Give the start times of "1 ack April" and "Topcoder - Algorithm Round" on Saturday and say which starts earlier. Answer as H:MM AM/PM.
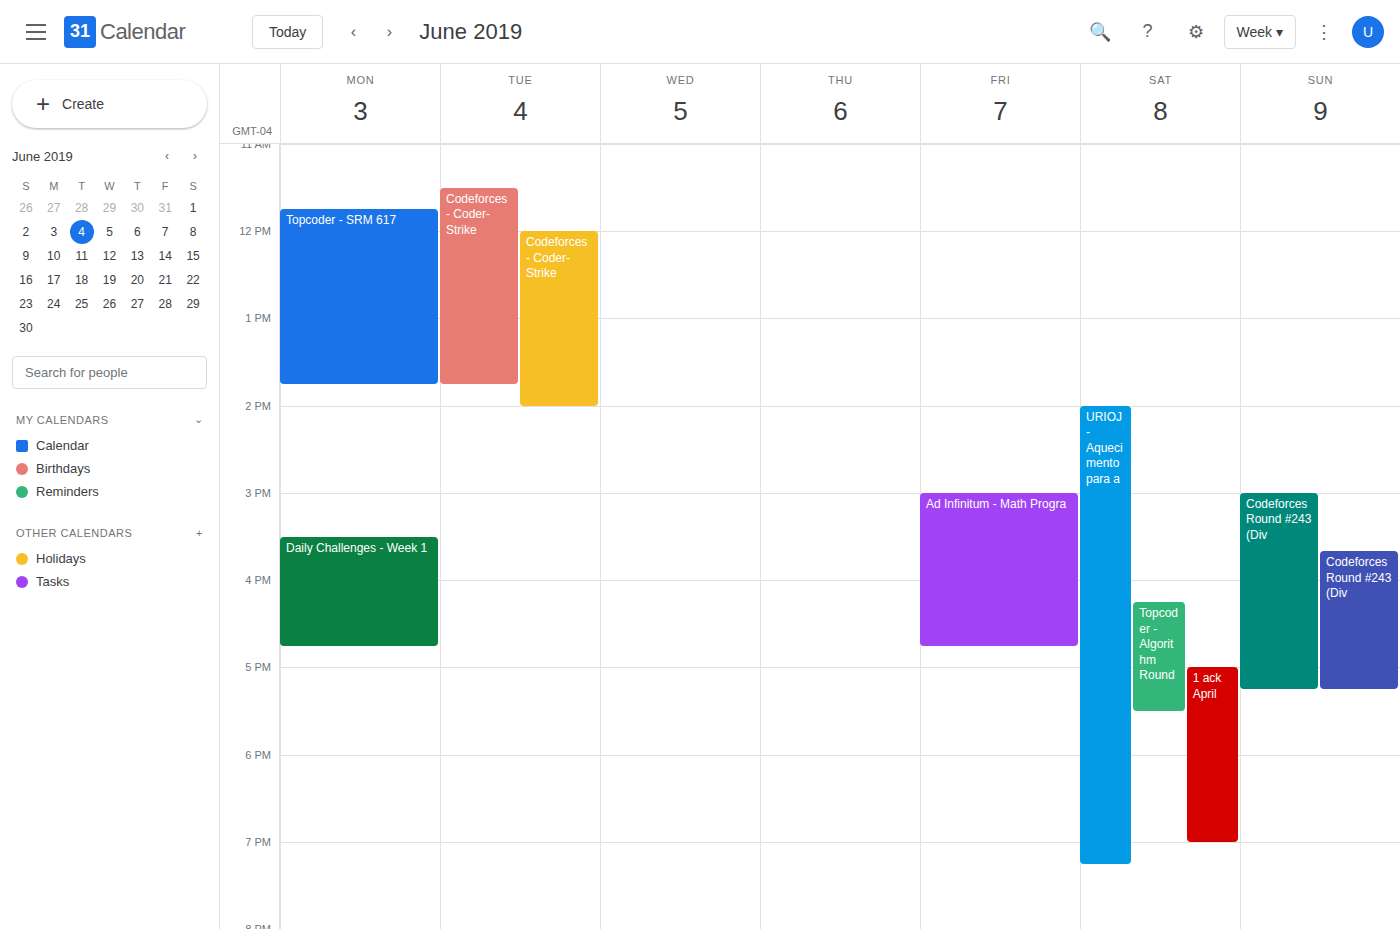
"Topcoder - Algorithm Round" 4:15 PM; "1 ack April" 5:00 PM.